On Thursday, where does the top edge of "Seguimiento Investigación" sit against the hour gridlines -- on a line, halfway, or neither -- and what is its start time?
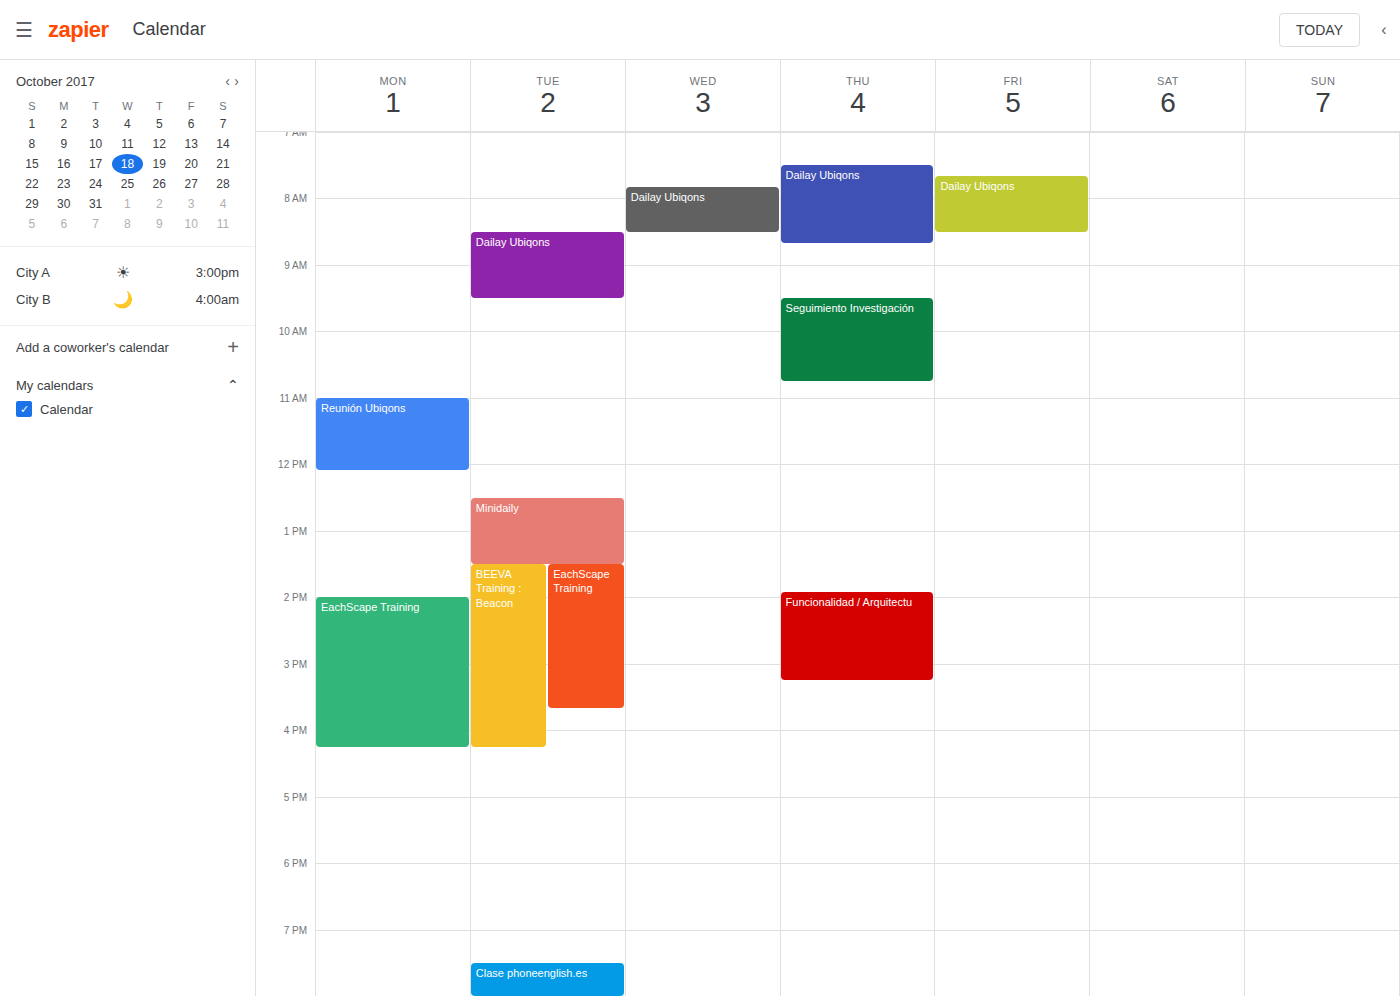
9:30 AM -- halfway between the 9 AM and 10 AM lines.